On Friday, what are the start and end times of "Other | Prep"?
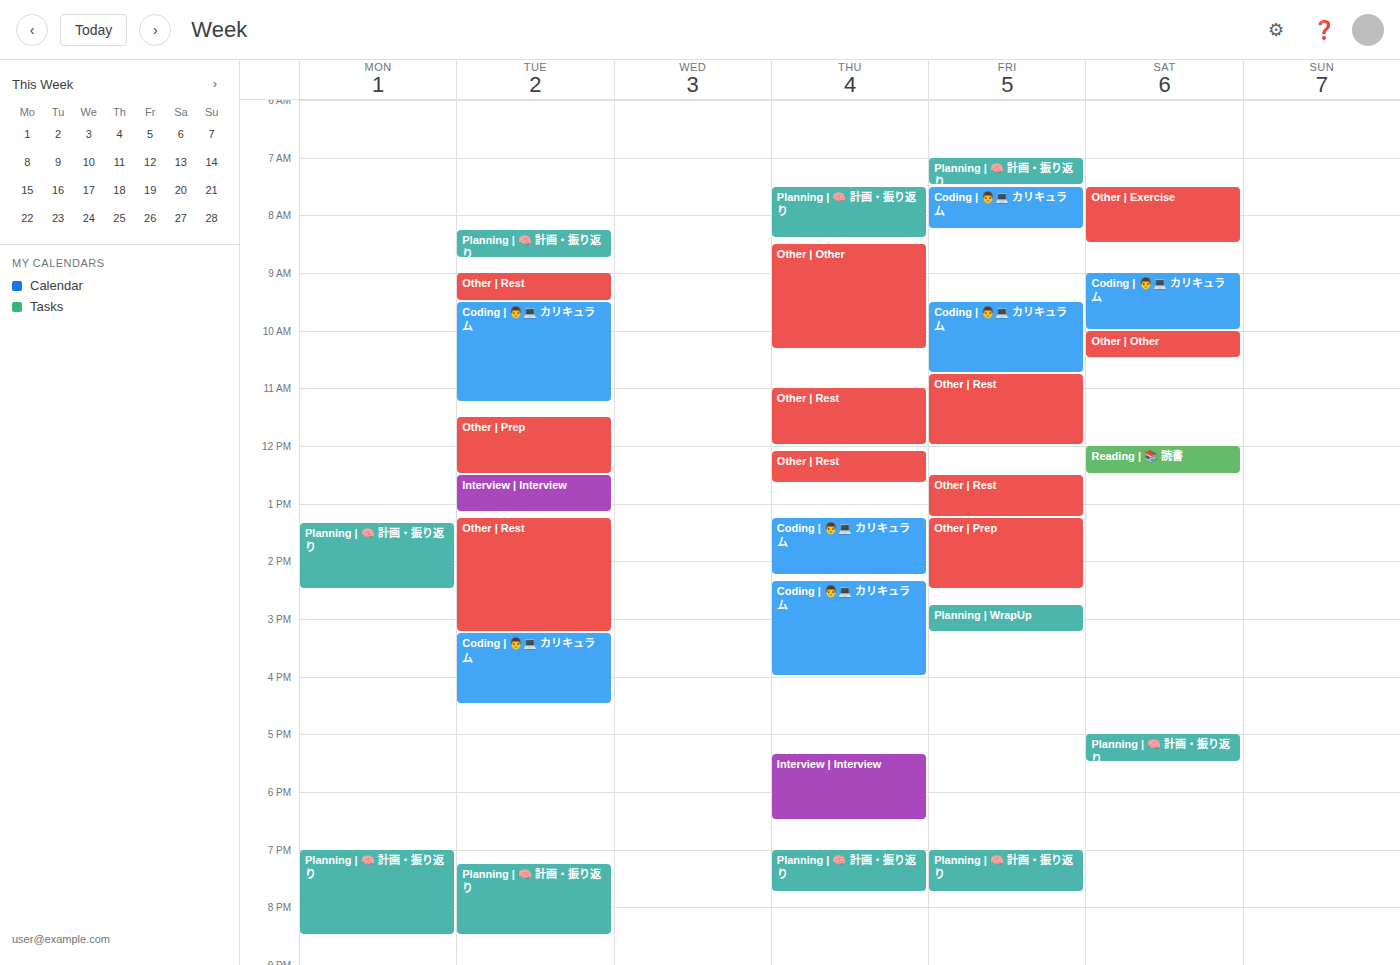
13:15 to 14:30